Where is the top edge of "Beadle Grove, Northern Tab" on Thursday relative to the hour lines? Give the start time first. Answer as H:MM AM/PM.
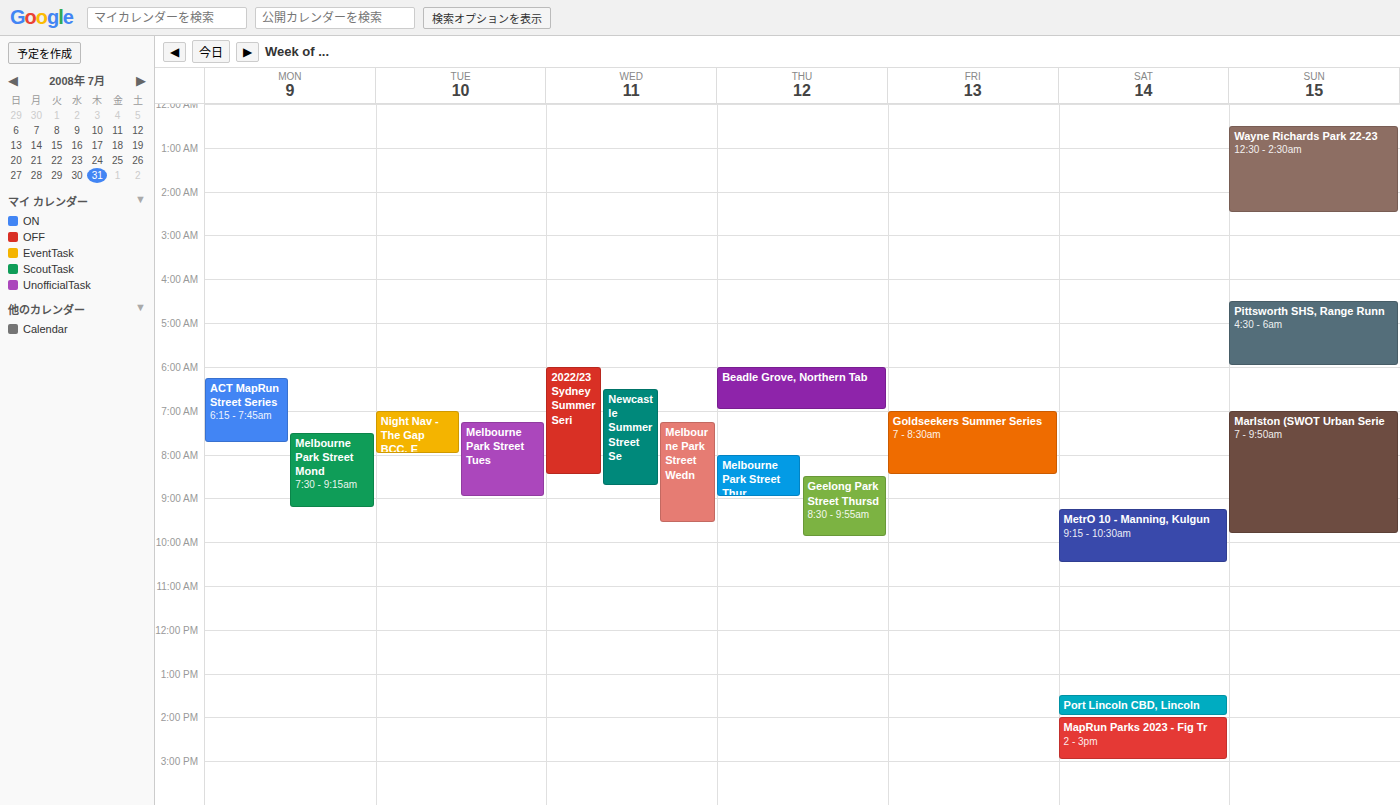
6:00 AM -- exactly on the 6 AM line.